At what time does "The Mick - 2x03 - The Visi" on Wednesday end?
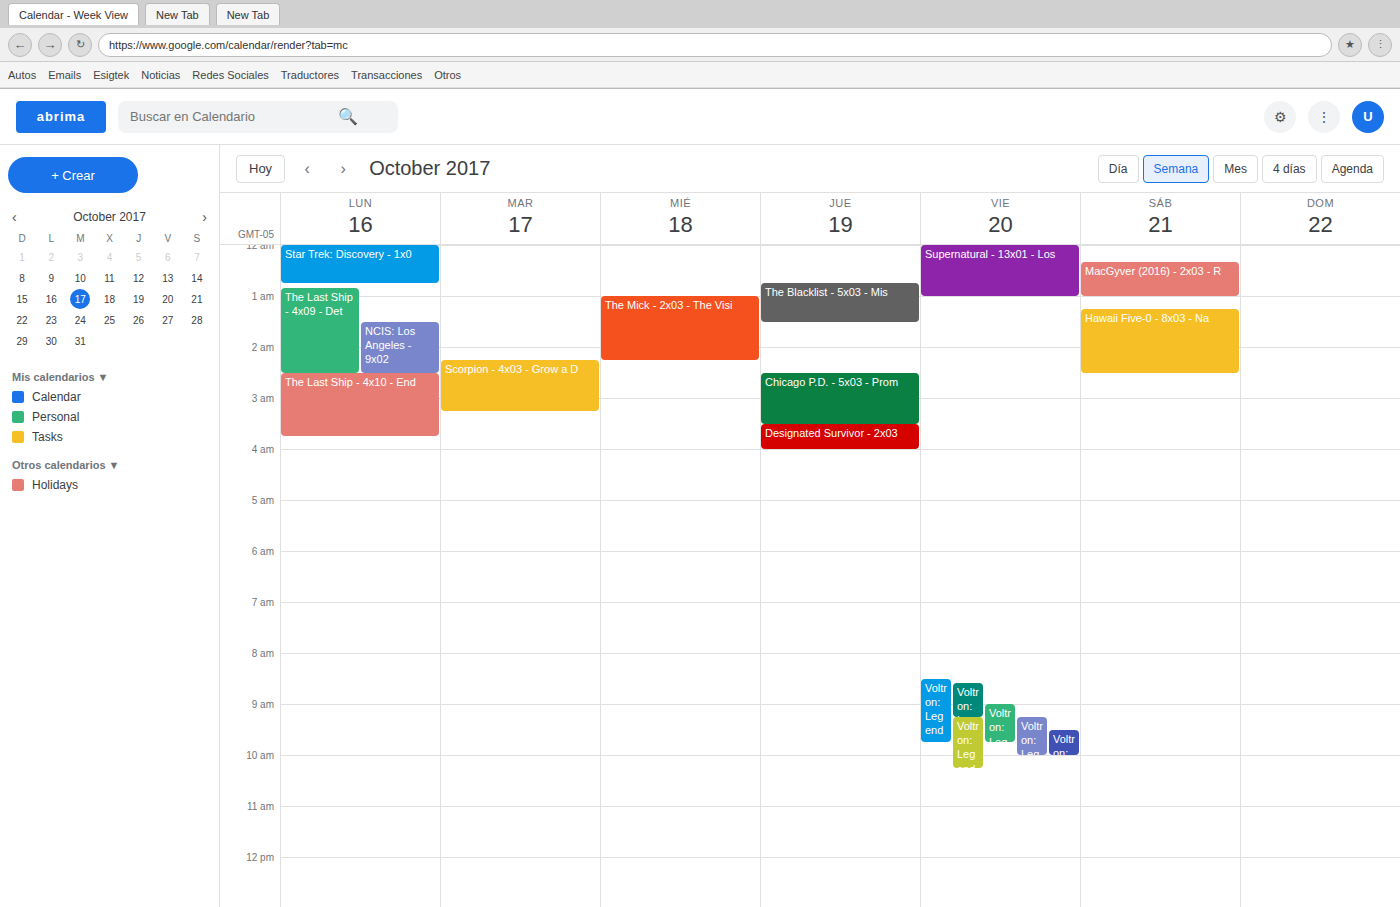
02:15